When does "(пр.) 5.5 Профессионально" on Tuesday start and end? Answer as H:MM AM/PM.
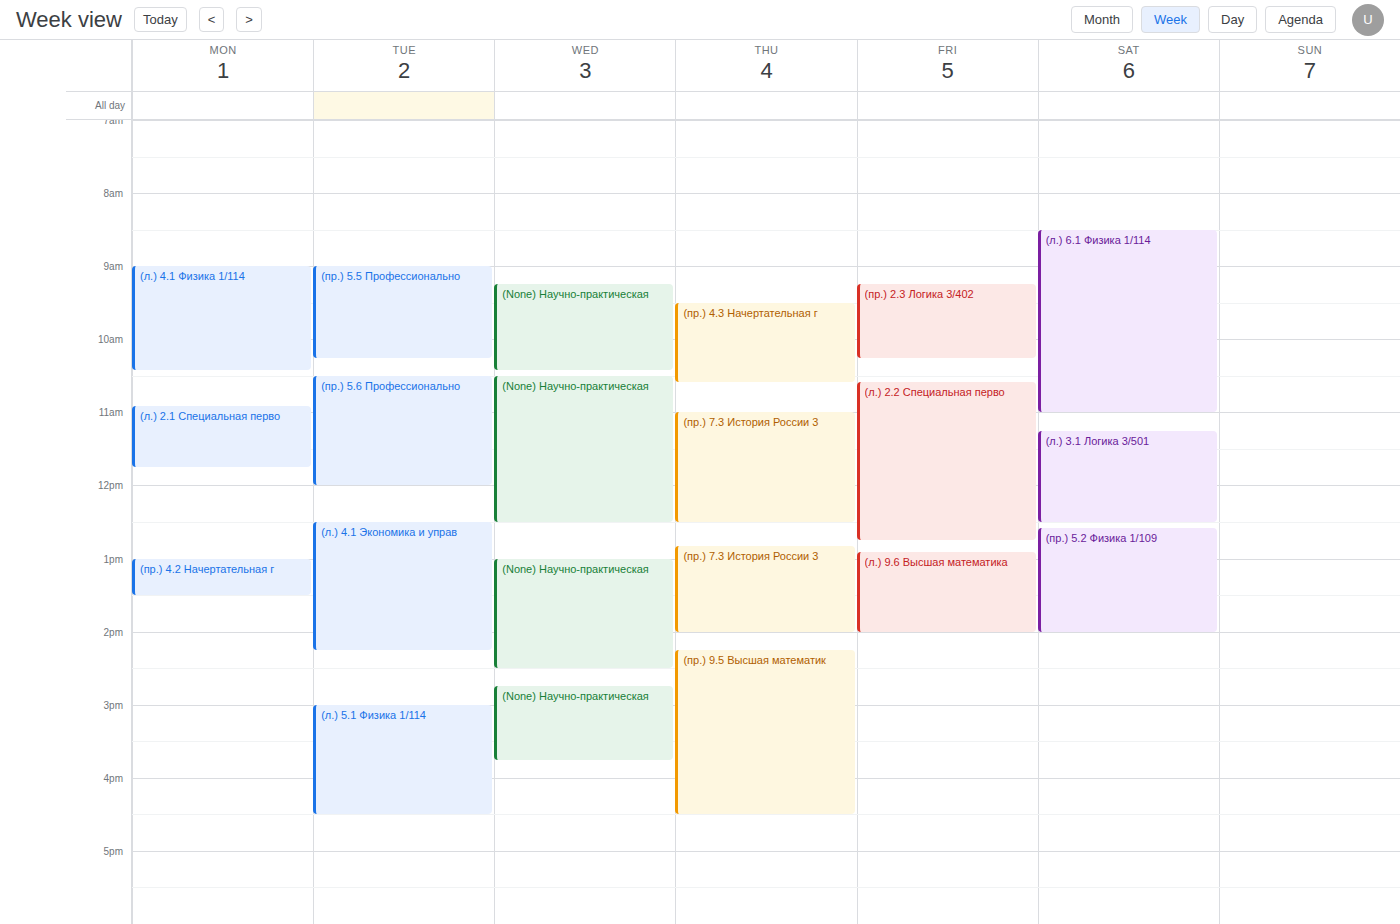
9:00 AM to 10:15 AM